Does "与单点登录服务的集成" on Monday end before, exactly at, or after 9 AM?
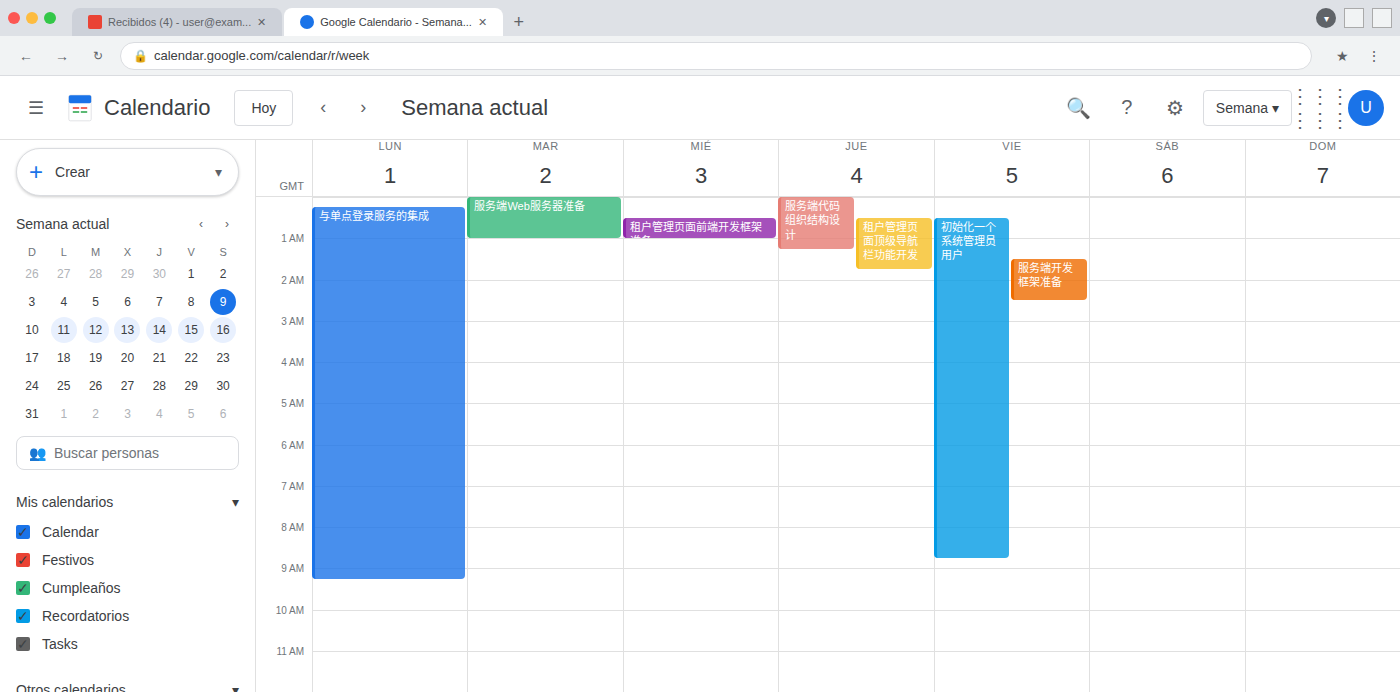
9:15 AM -- after 9 AM, 15 minutes below the 9 AM line.